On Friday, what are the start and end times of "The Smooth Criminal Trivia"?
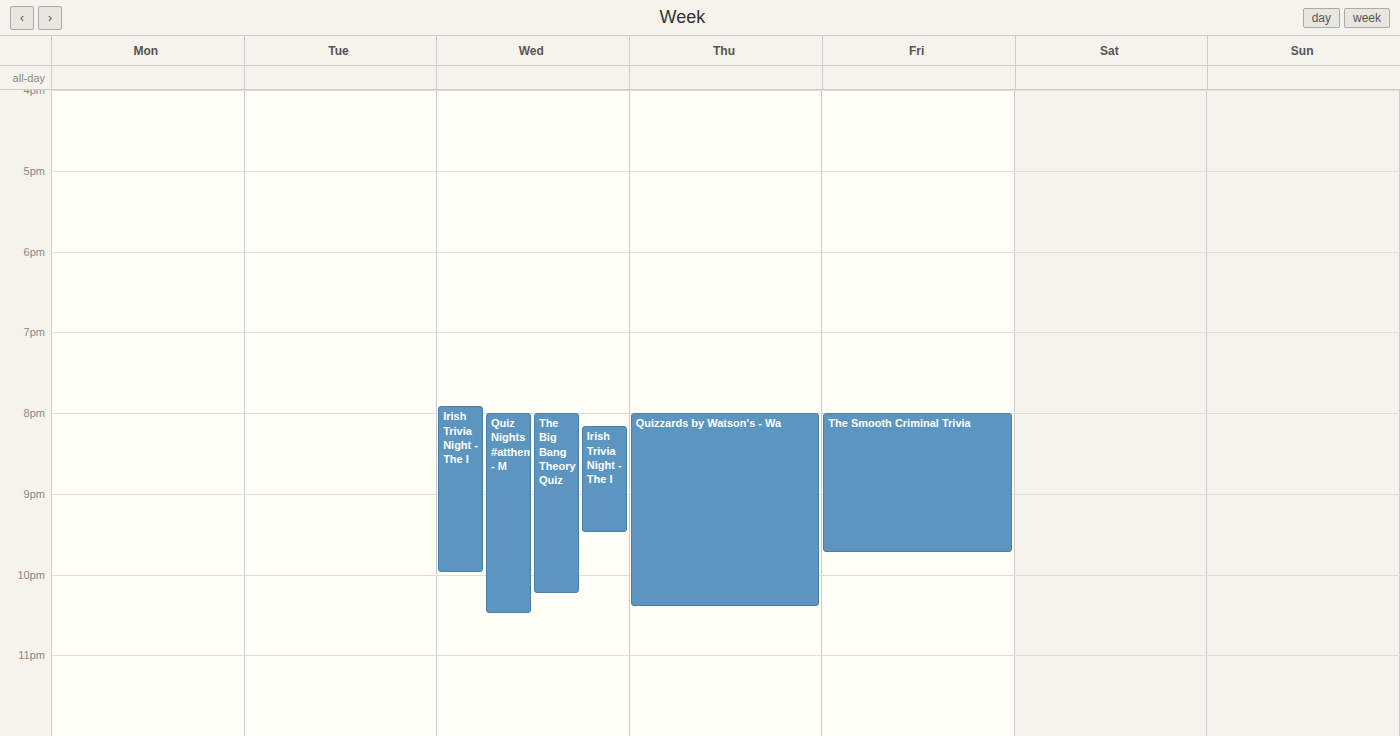
8:00 PM to 9:45 PM